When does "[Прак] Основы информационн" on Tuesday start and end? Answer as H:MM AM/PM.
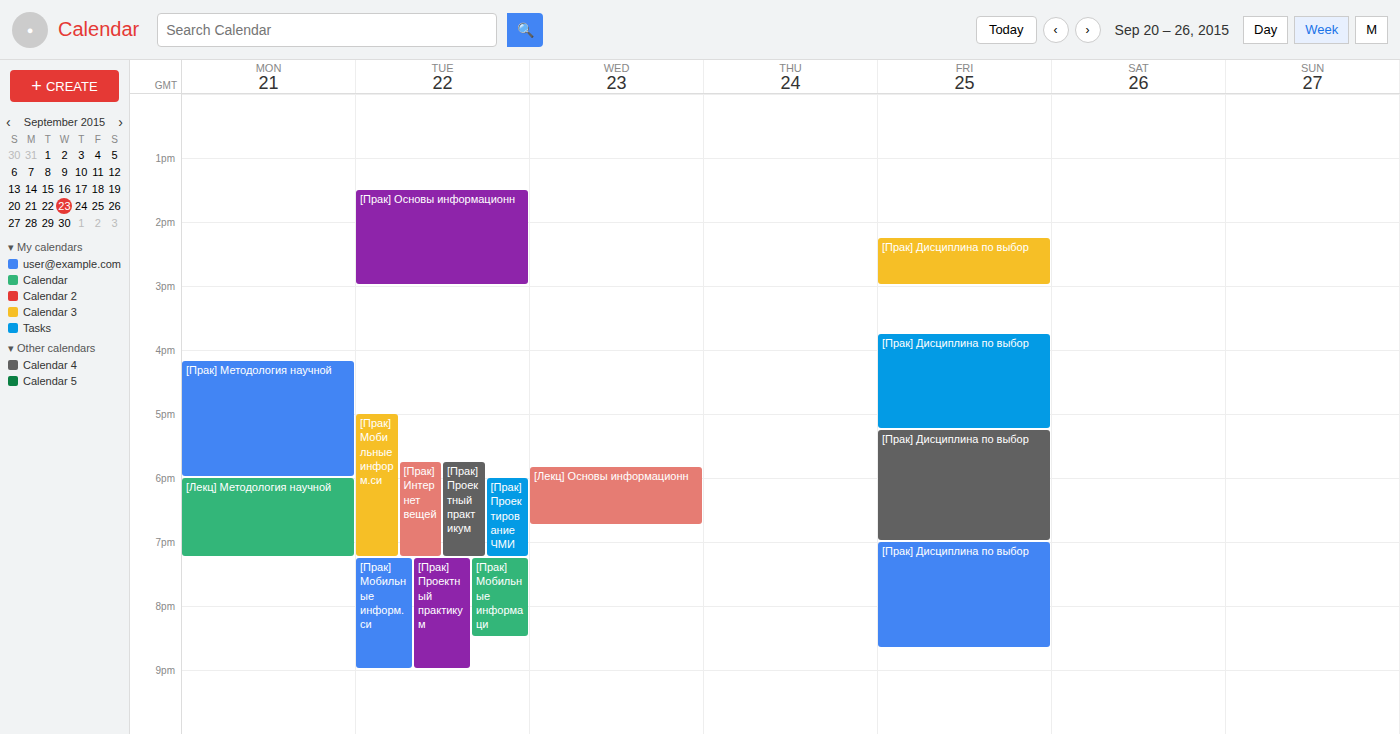
1:30 PM to 3:00 PM